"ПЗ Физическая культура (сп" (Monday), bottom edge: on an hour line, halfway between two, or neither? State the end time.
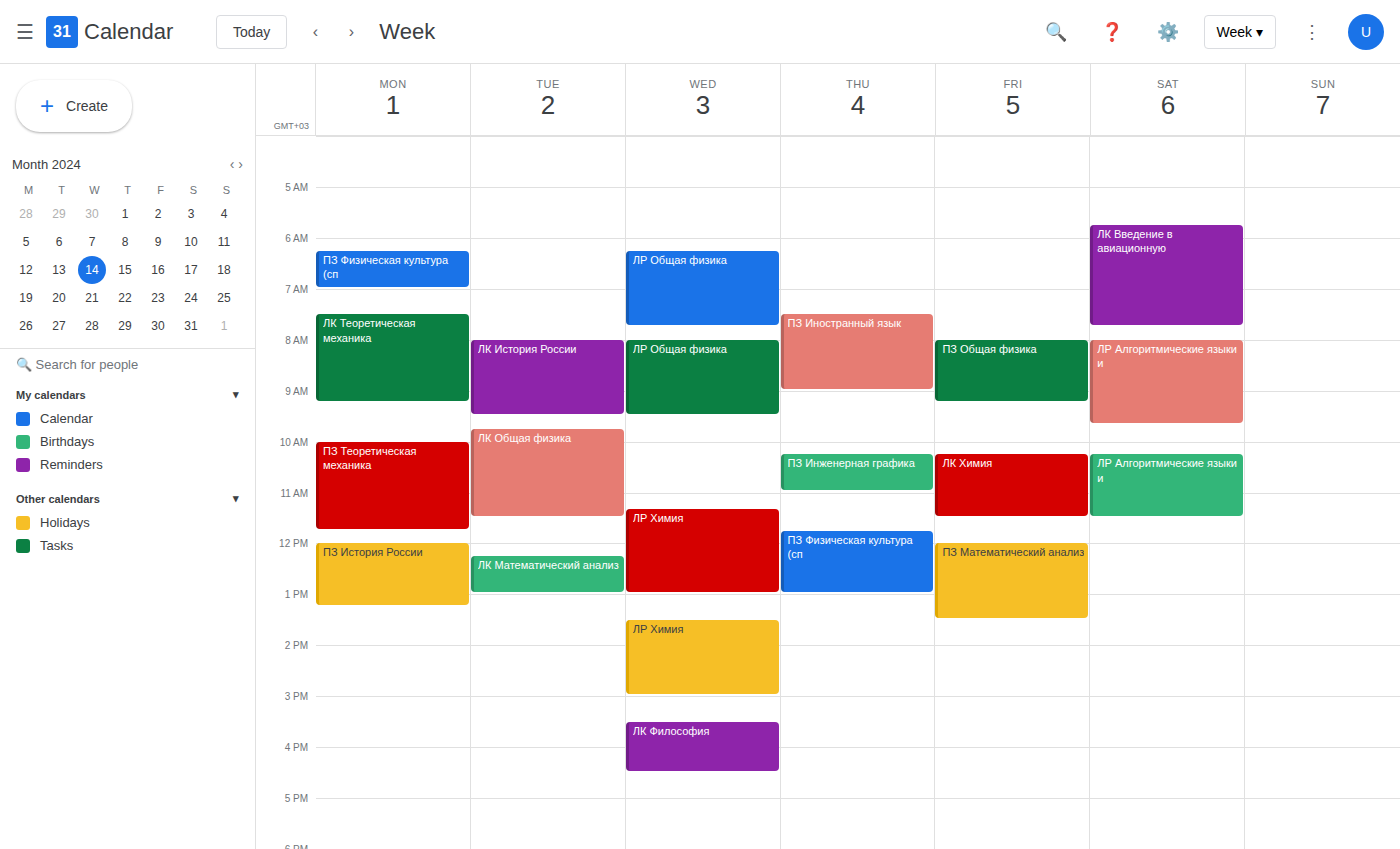
7:00 AM -- exactly on the 7 AM line.